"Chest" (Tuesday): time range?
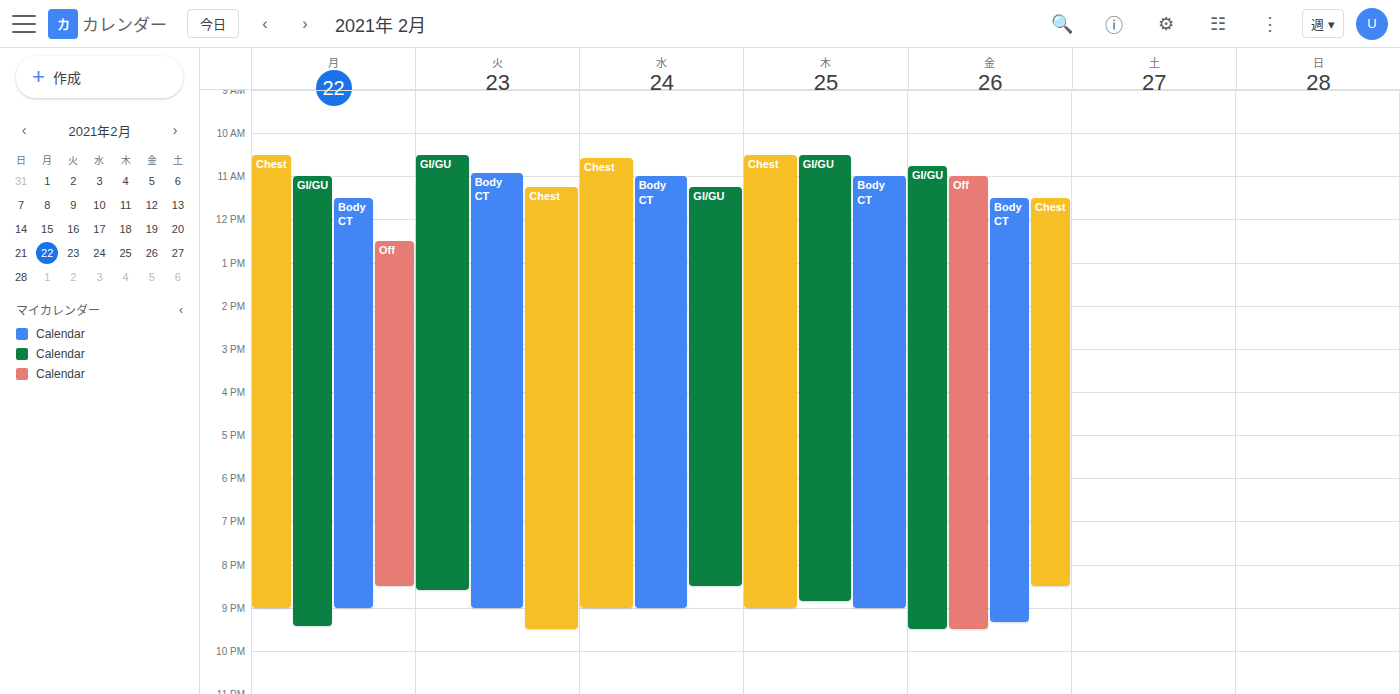
11:15 AM to 9:30 PM